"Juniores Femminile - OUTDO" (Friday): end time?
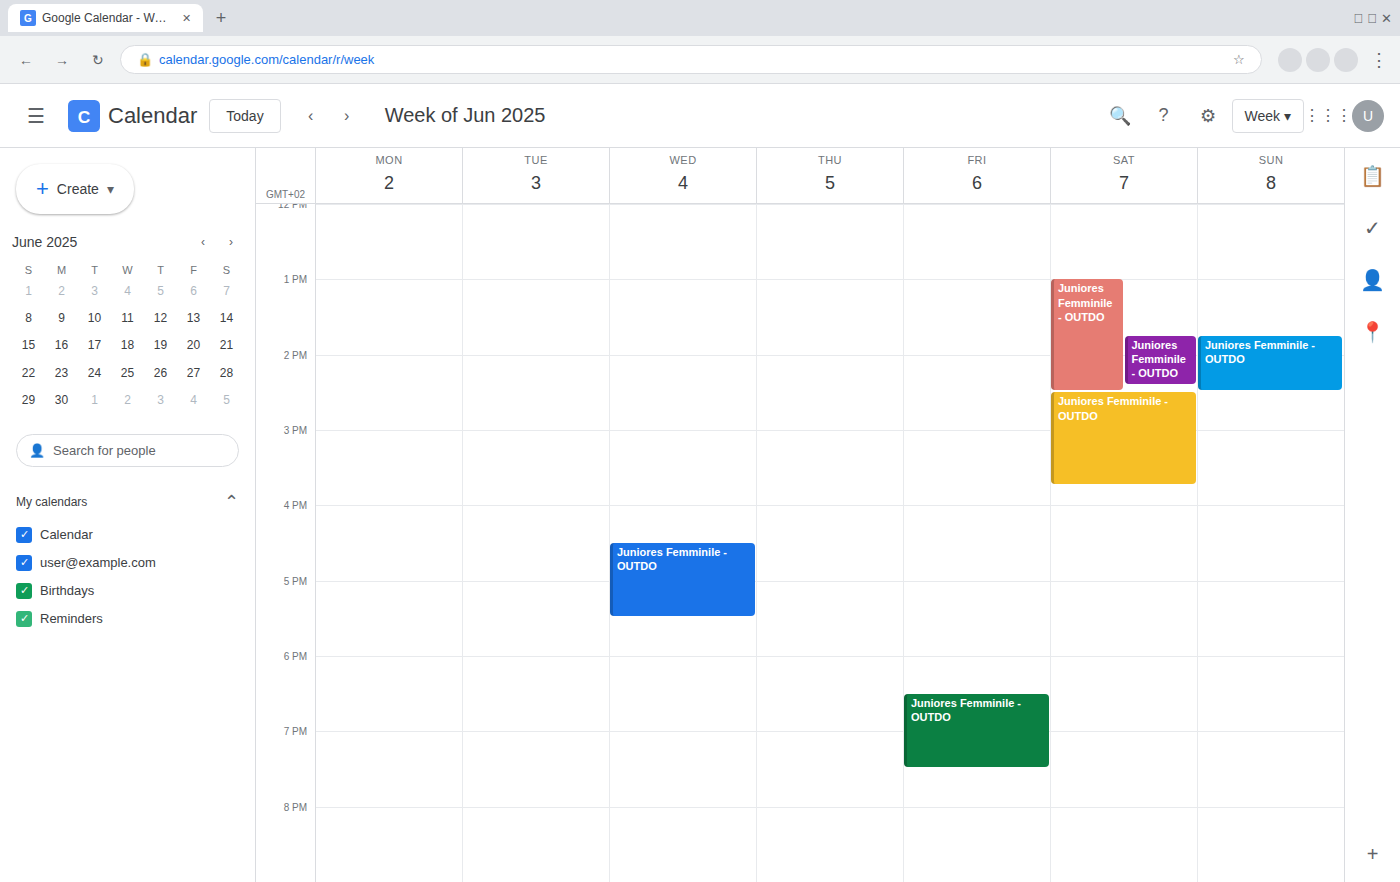
7:30 PM